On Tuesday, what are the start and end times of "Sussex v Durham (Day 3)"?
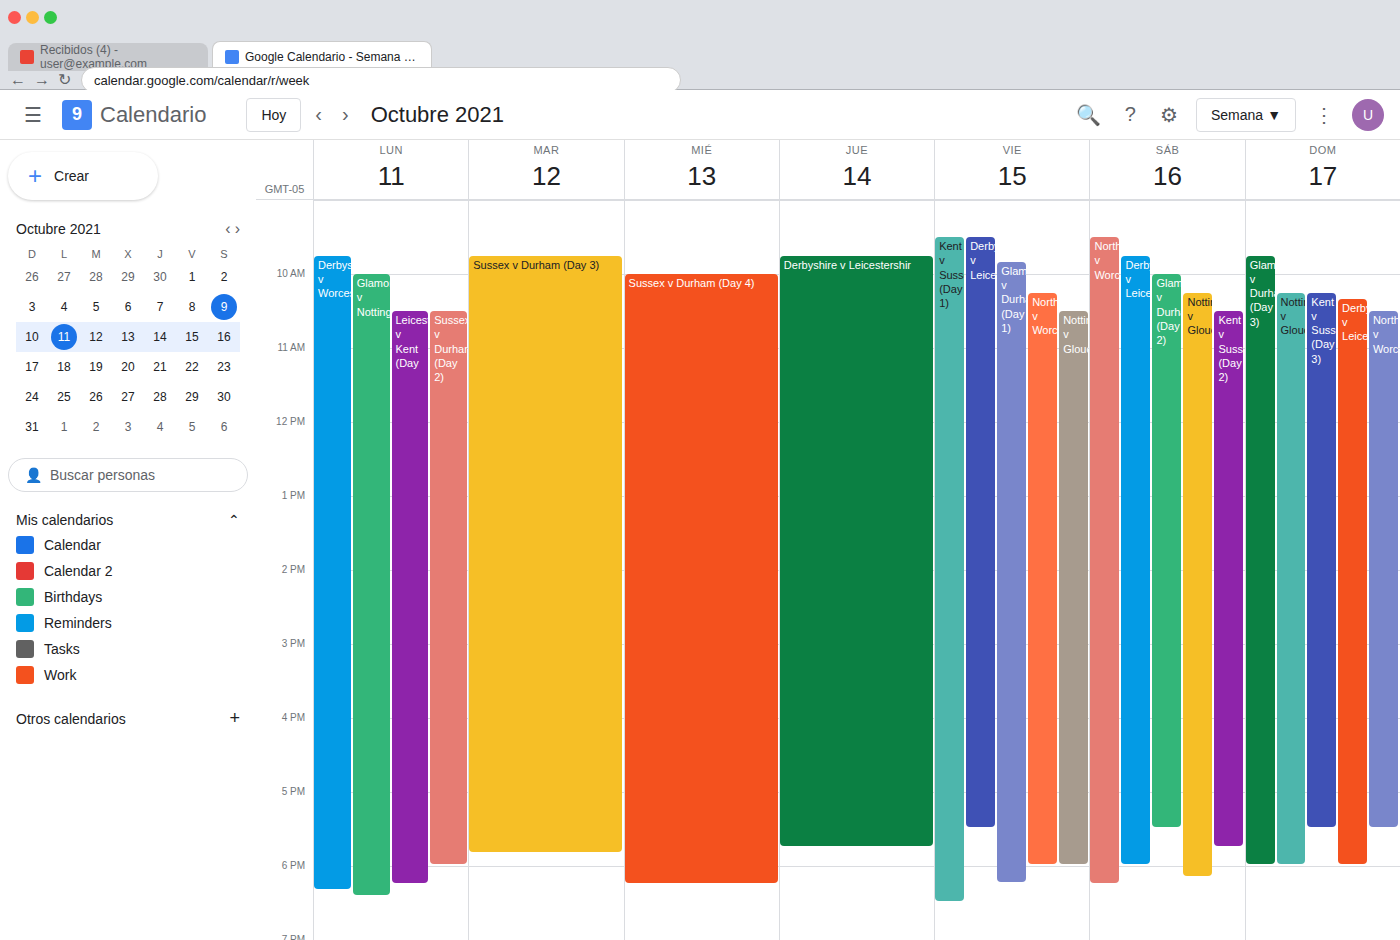
09:45 to 17:50